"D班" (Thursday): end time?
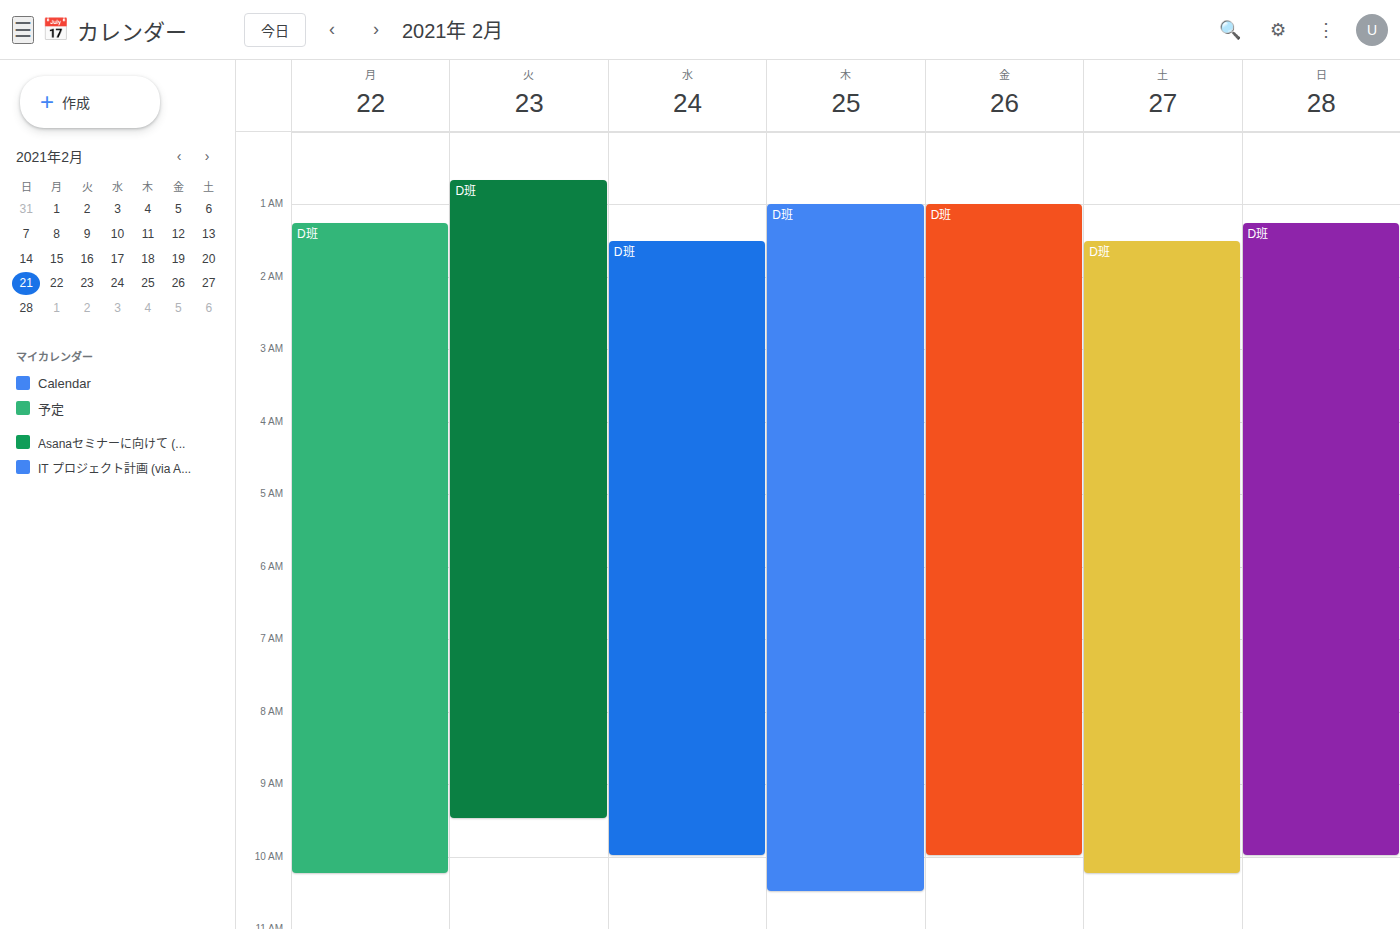
10:30 AM